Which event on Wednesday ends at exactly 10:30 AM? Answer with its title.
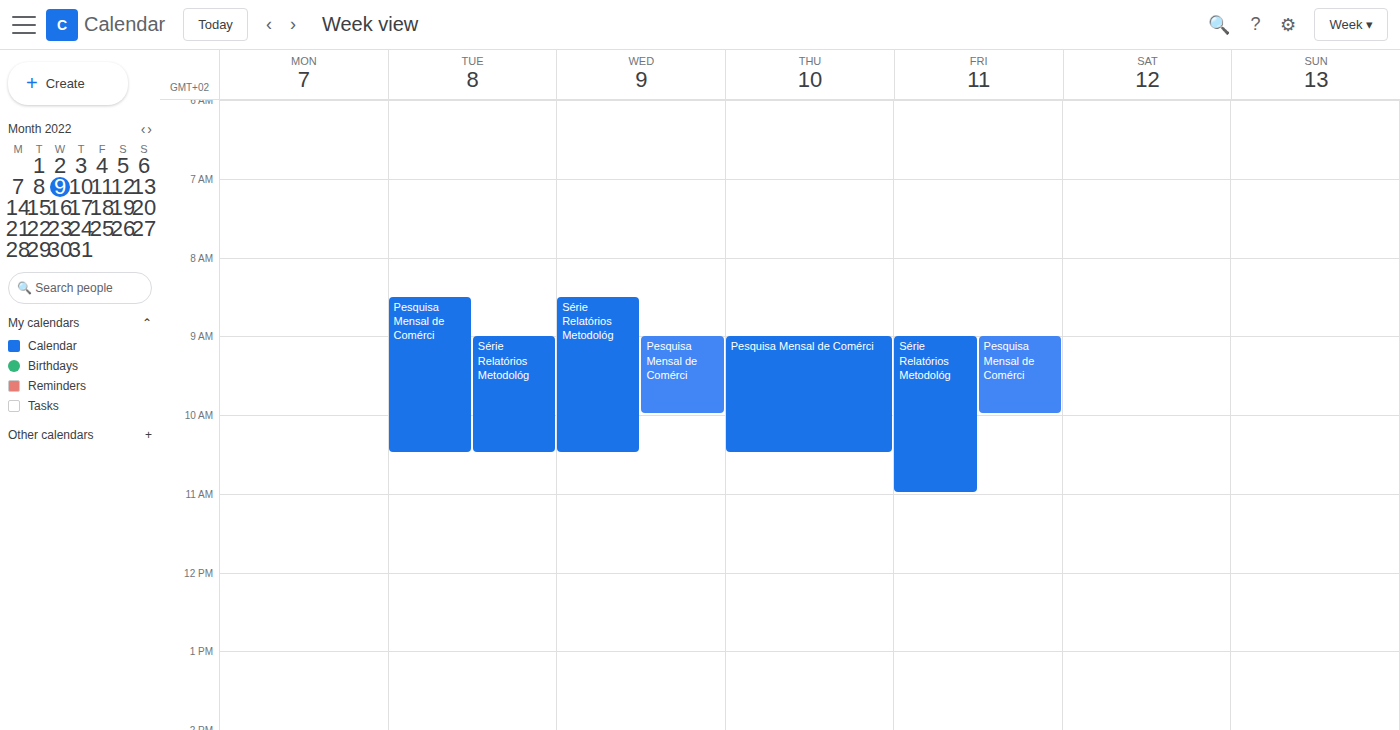
"Série Relatórios Metodológ"